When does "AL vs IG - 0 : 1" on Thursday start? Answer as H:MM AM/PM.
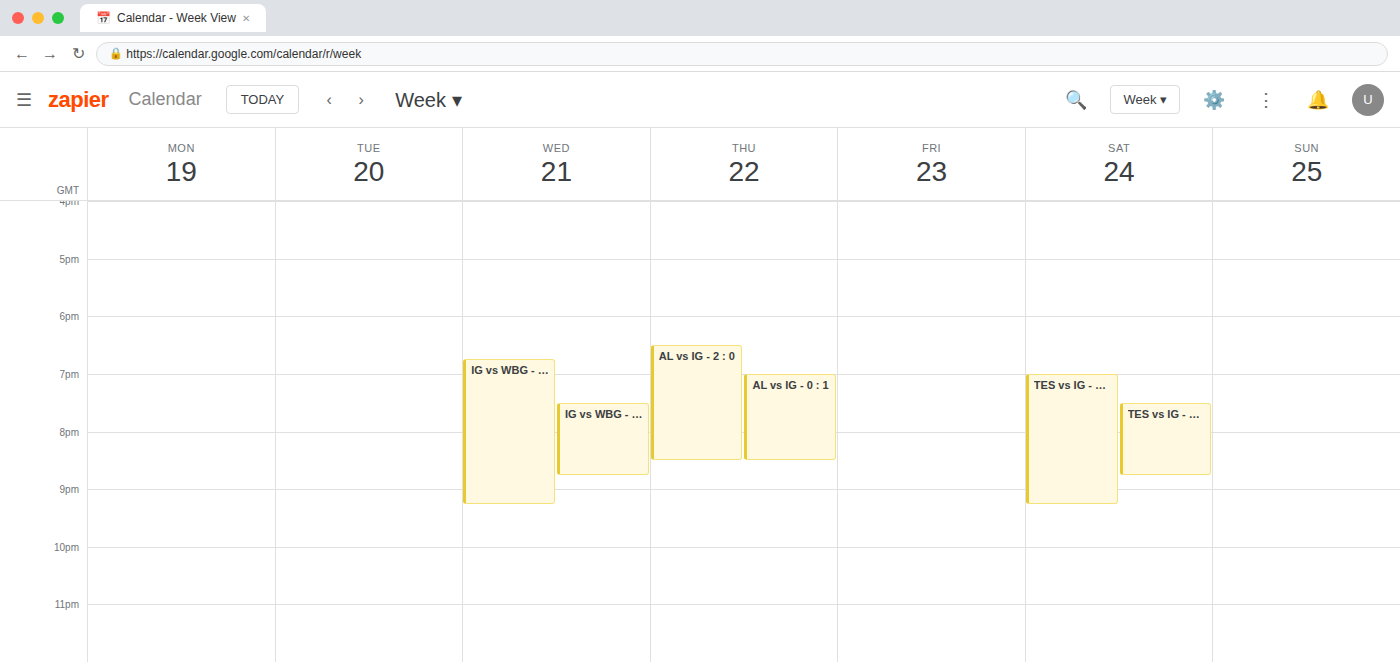
7:00 PM